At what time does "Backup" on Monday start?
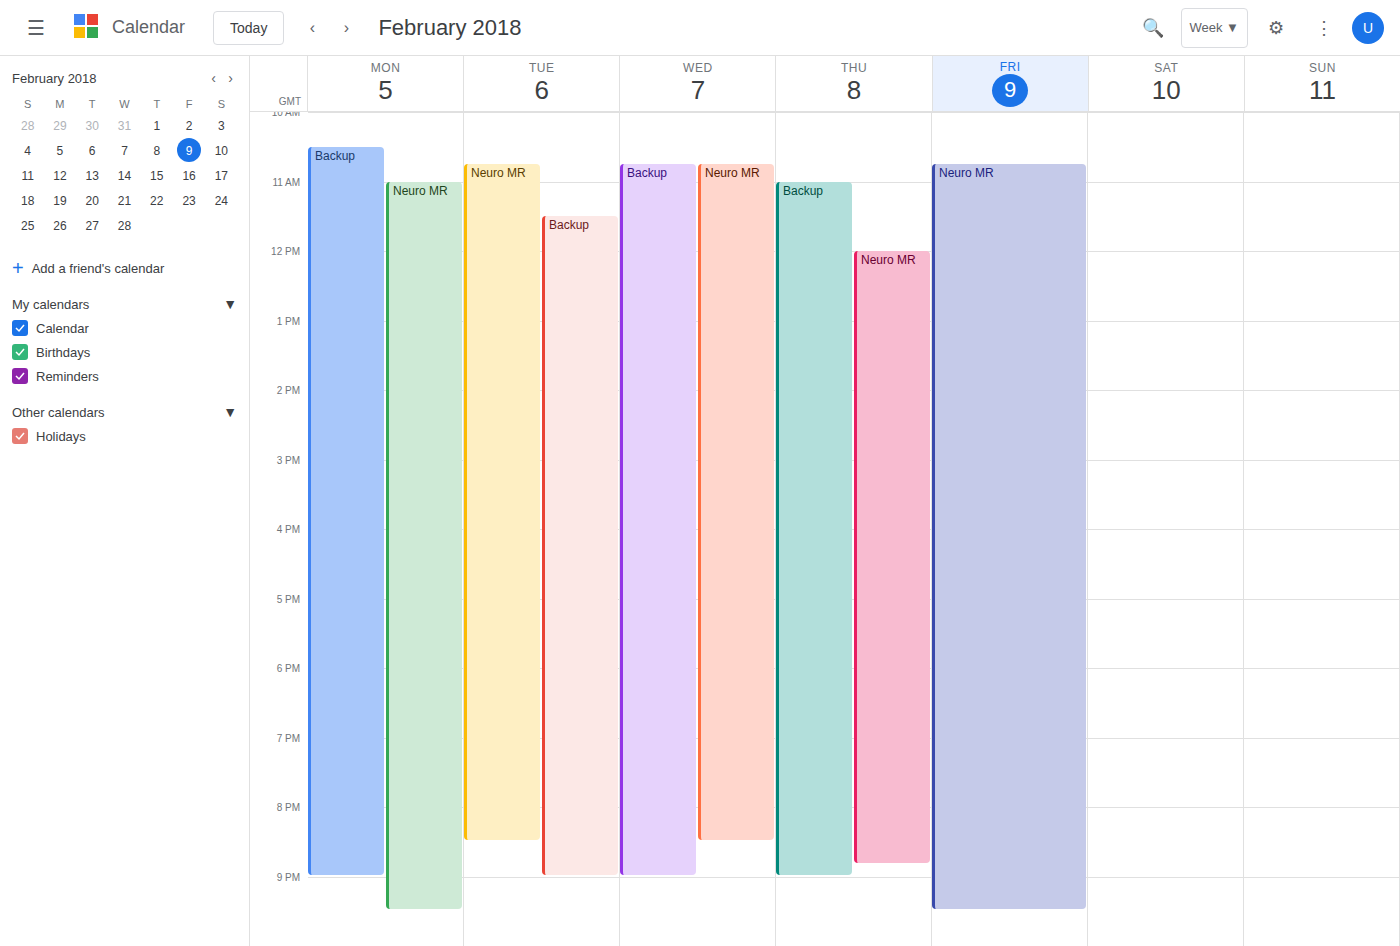
10:30 AM